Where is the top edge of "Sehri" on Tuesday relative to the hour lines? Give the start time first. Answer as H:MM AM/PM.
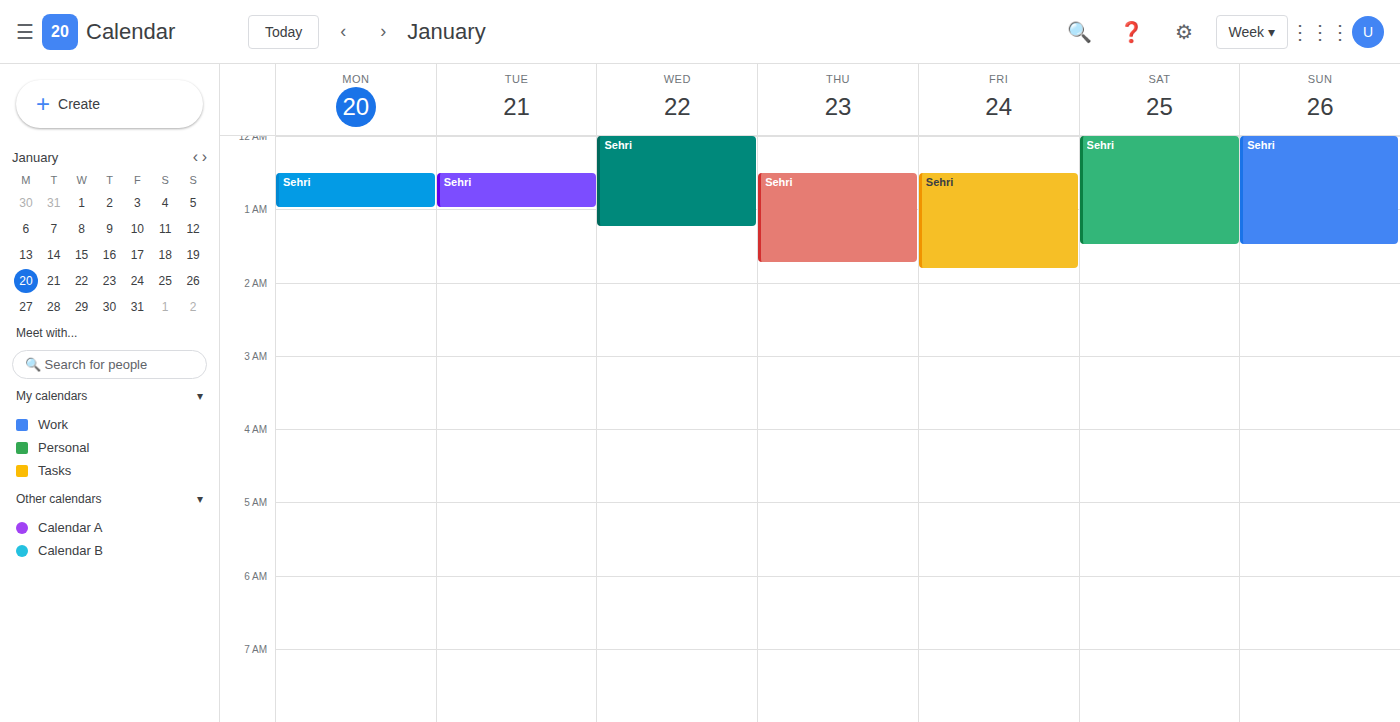
12:30 AM -- halfway between the 12 AM and 1 AM lines.